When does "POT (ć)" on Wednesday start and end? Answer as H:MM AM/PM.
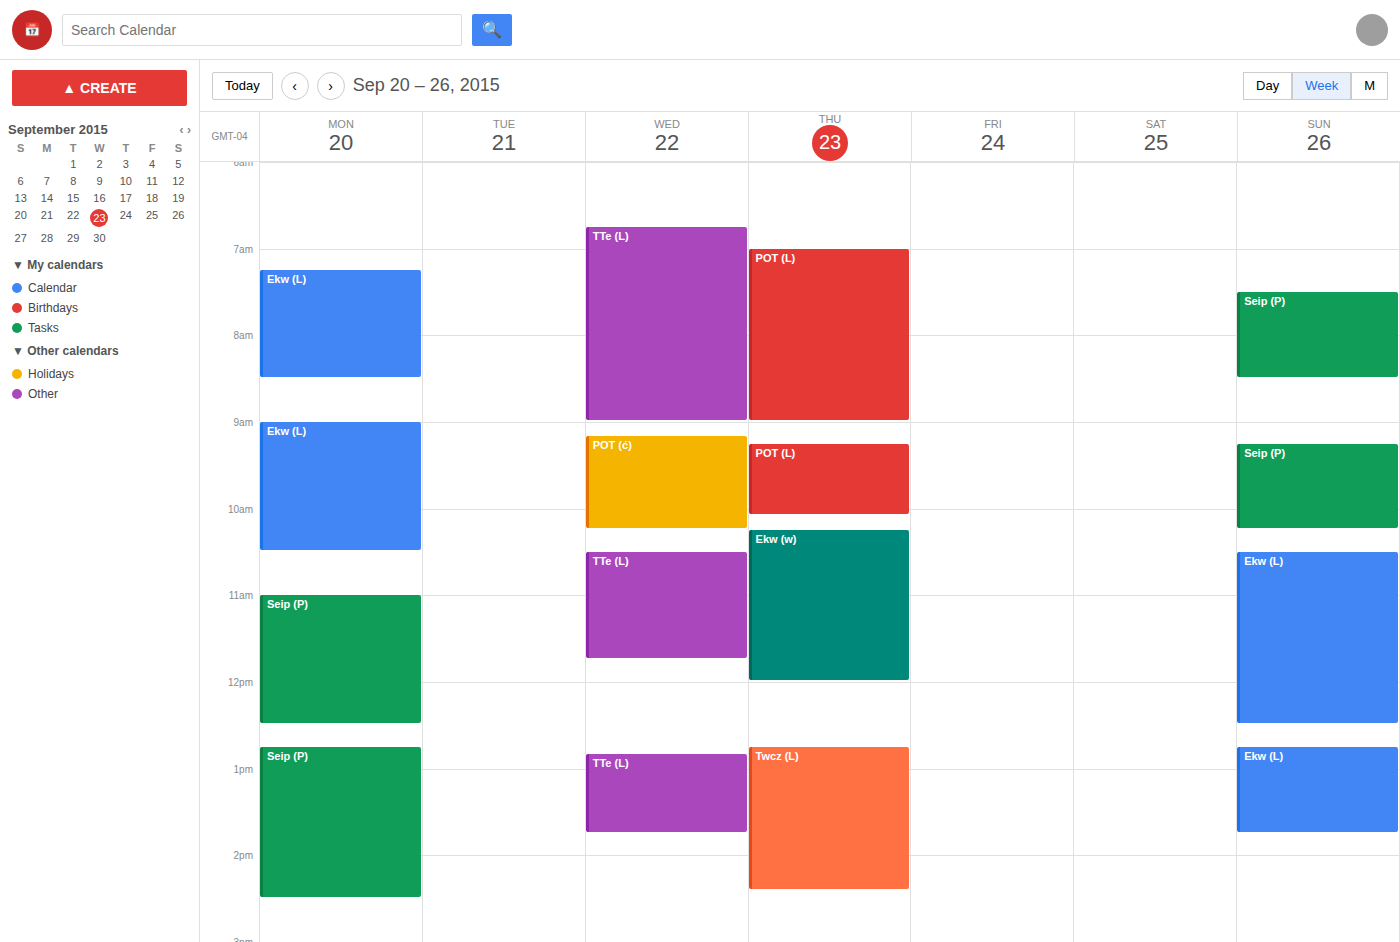
9:10 AM to 10:15 AM